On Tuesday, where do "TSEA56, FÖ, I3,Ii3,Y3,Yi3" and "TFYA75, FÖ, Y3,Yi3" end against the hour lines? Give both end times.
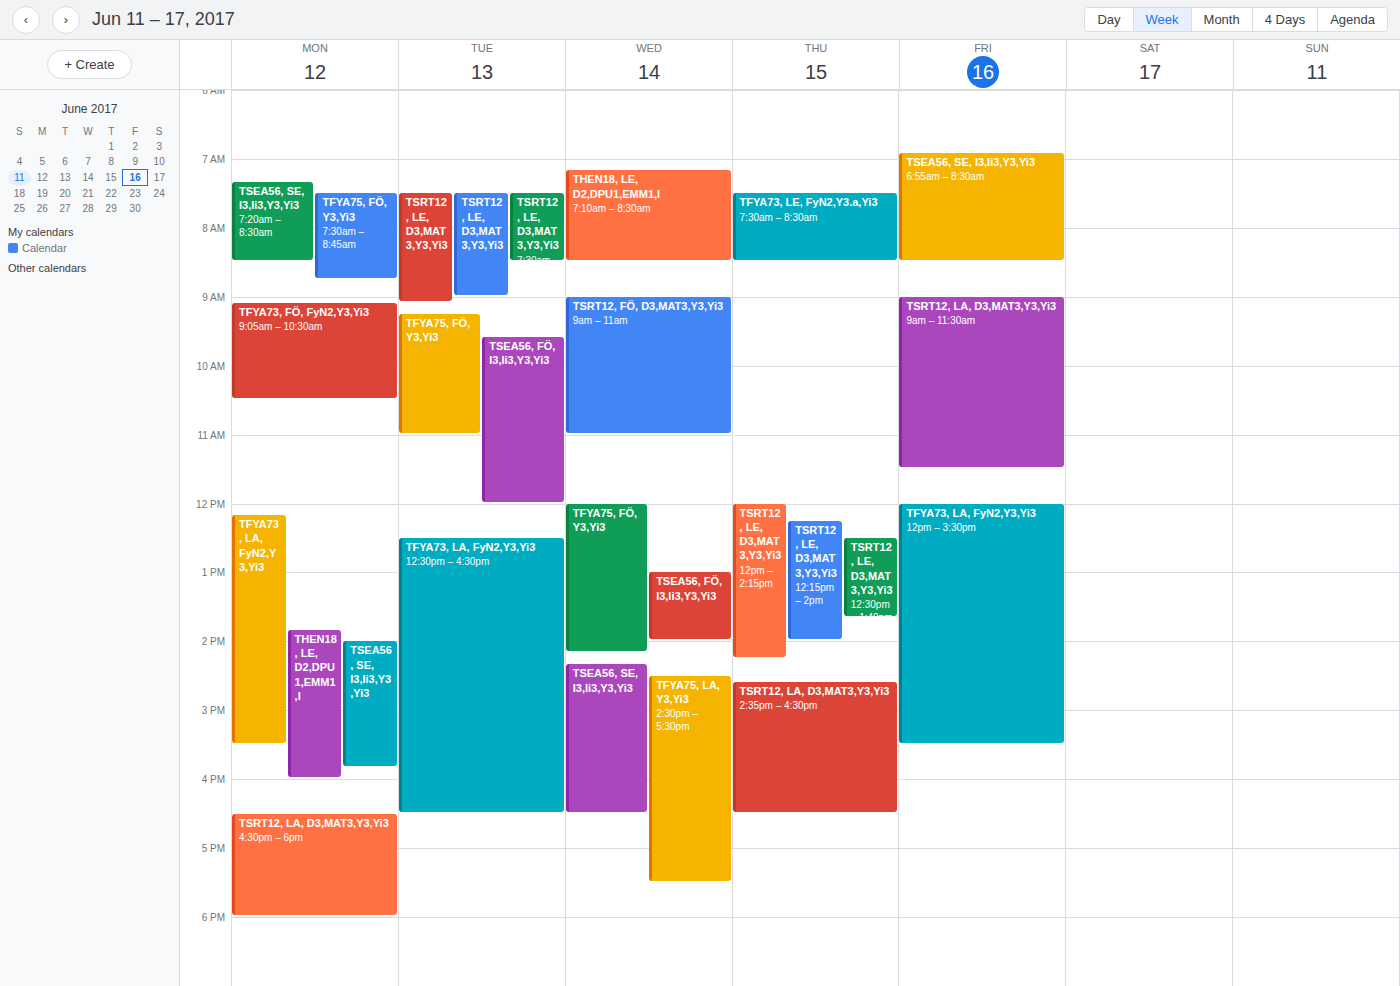
"TSEA56, FÖ, I3,Ii3,Y3,Yi3": 12:00 PM, exactly on the 12 PM line. "TFYA75, FÖ, Y3,Yi3": 11:00 AM, exactly on the 11 AM line.